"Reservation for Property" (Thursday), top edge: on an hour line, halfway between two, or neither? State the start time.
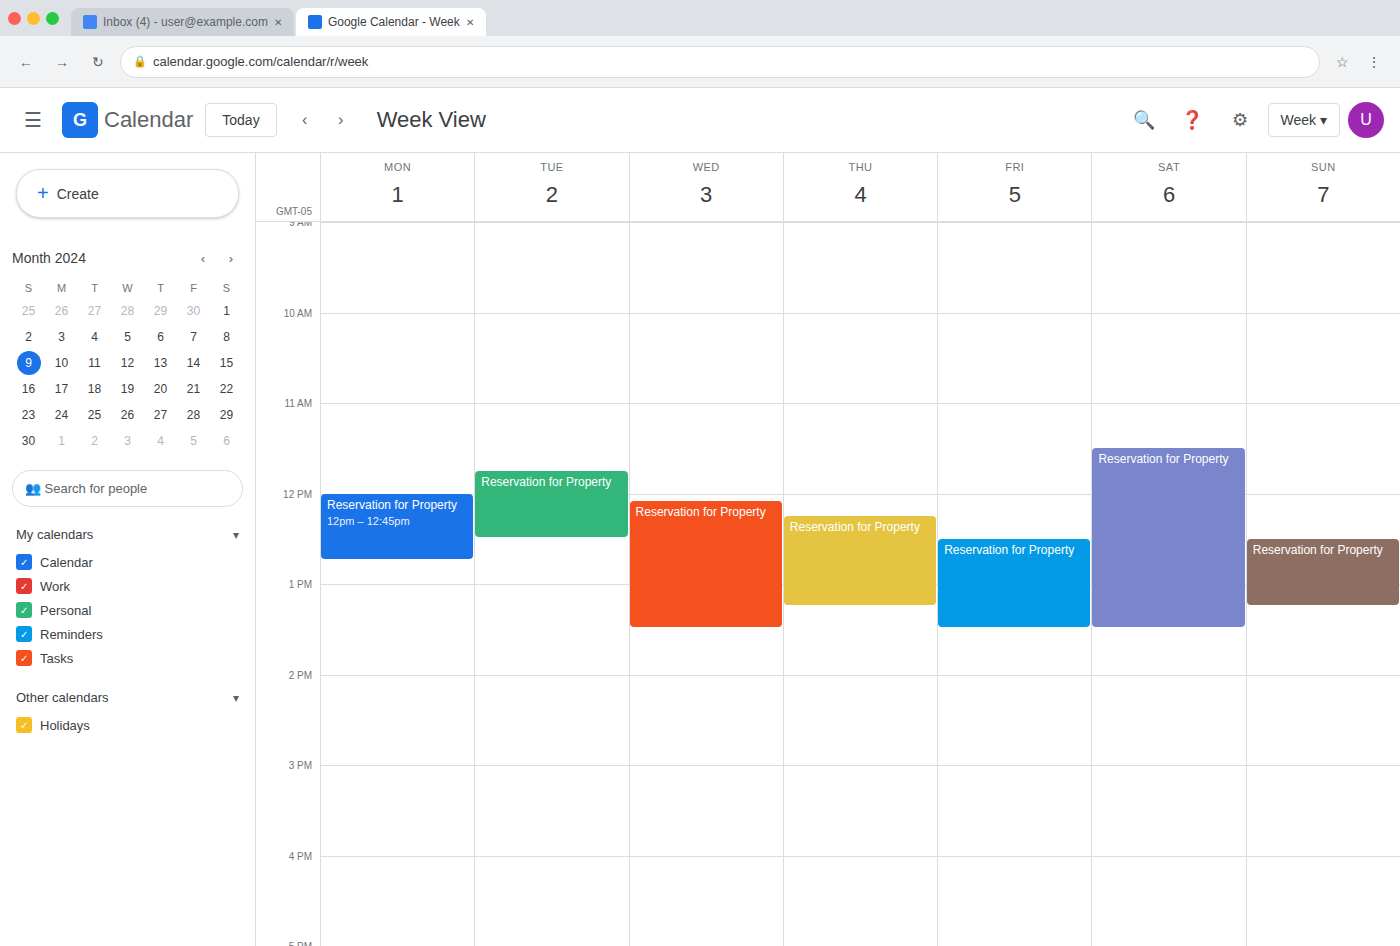
12:15 PM -- neither: a quarter of the way from the 12 PM line to the 1 PM line.